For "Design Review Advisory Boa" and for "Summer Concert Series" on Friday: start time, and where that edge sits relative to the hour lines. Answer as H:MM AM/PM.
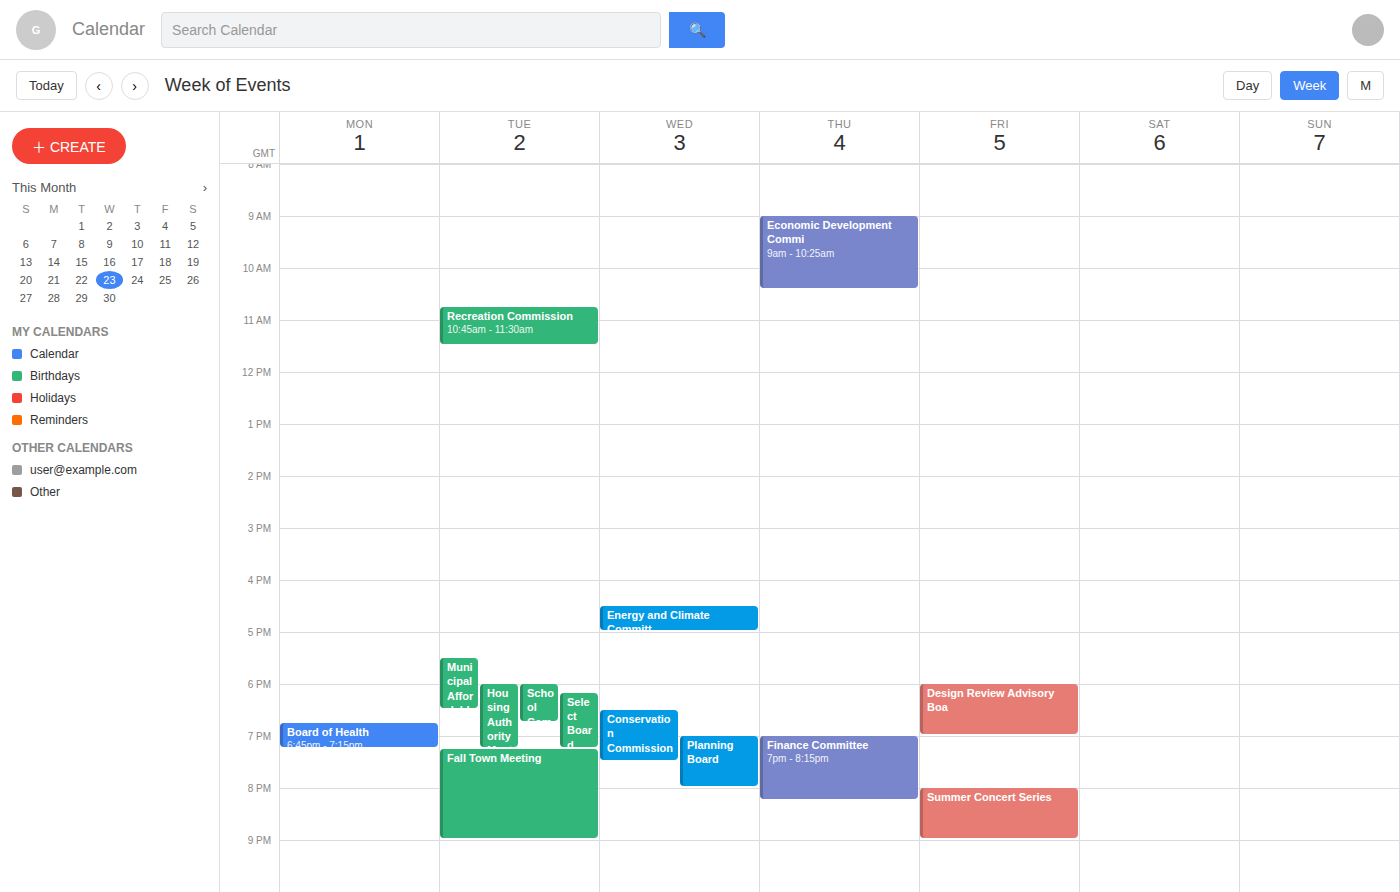
"Design Review Advisory Boa": 6:00 PM, exactly on the 6 PM line. "Summer Concert Series": 8:00 PM, exactly on the 8 PM line.